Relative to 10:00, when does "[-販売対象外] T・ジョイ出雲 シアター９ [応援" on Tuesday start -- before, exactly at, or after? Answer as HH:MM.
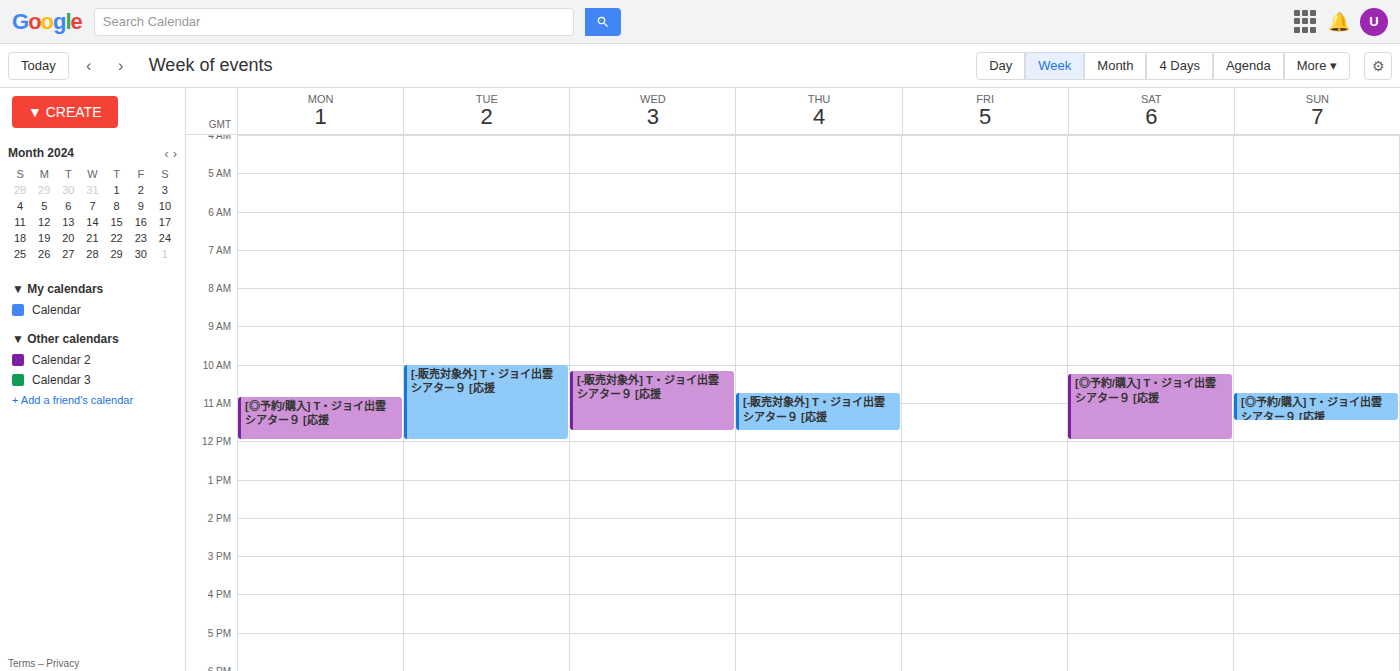
10:00 -- exactly at 10:00, on the 10:00 line.